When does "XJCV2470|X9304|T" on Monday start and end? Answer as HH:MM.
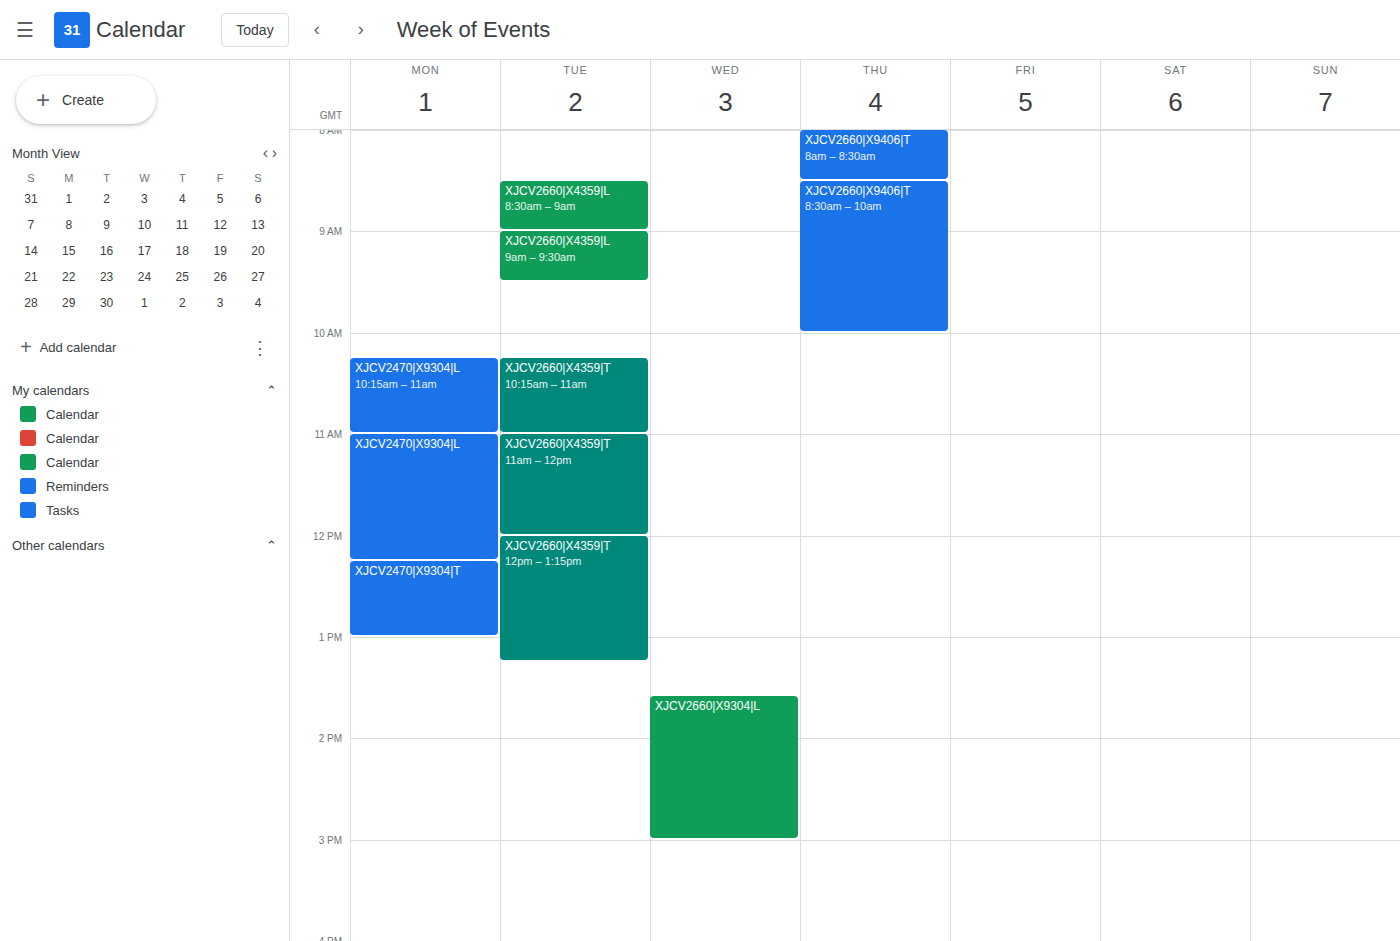
12:15 to 13:00